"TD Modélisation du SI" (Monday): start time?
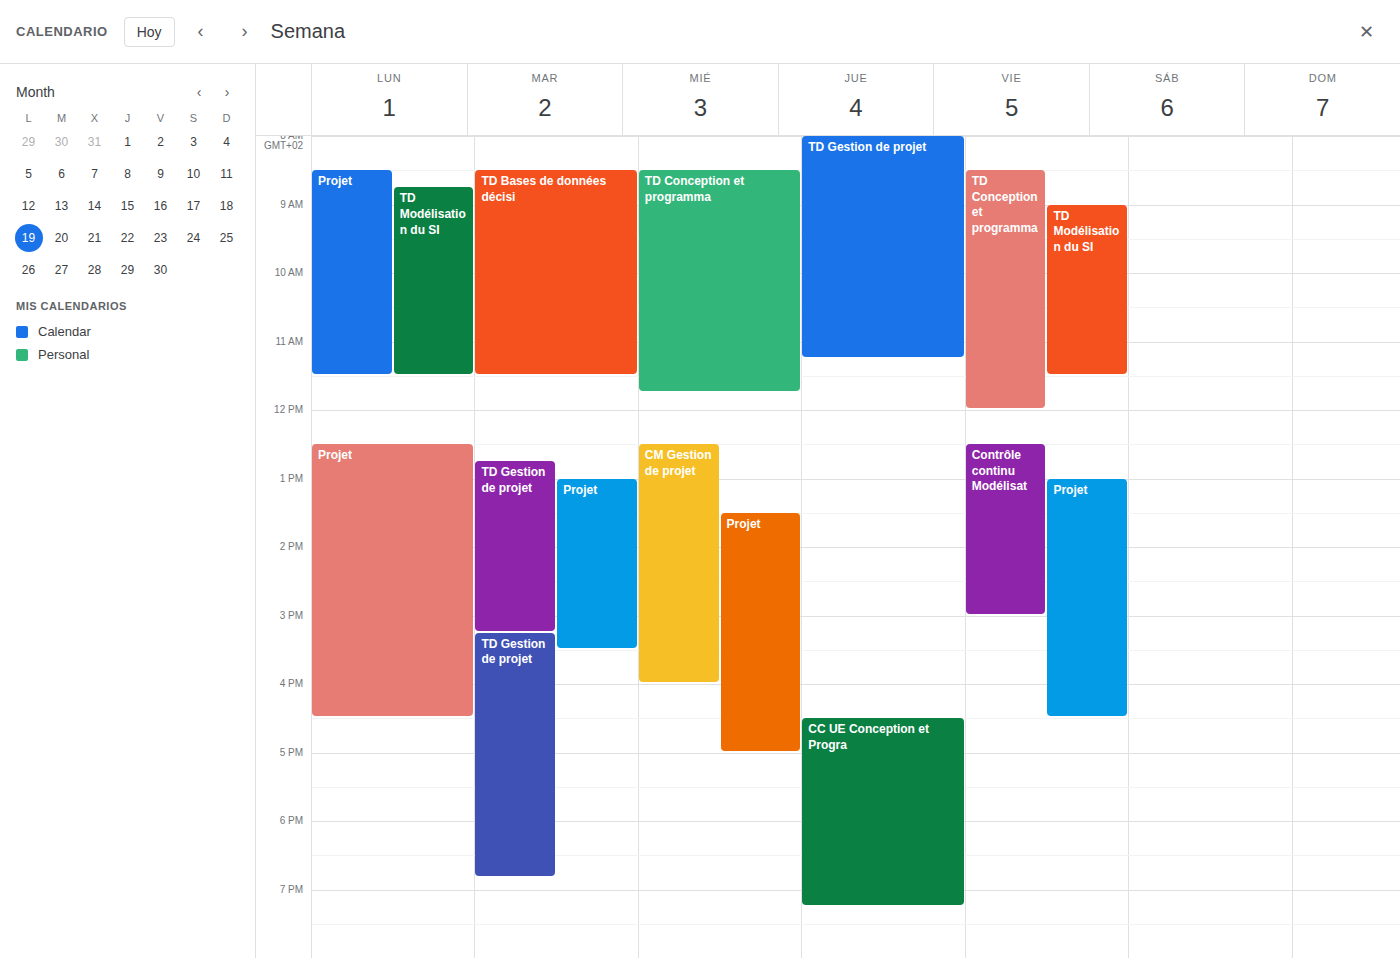
8:45 AM